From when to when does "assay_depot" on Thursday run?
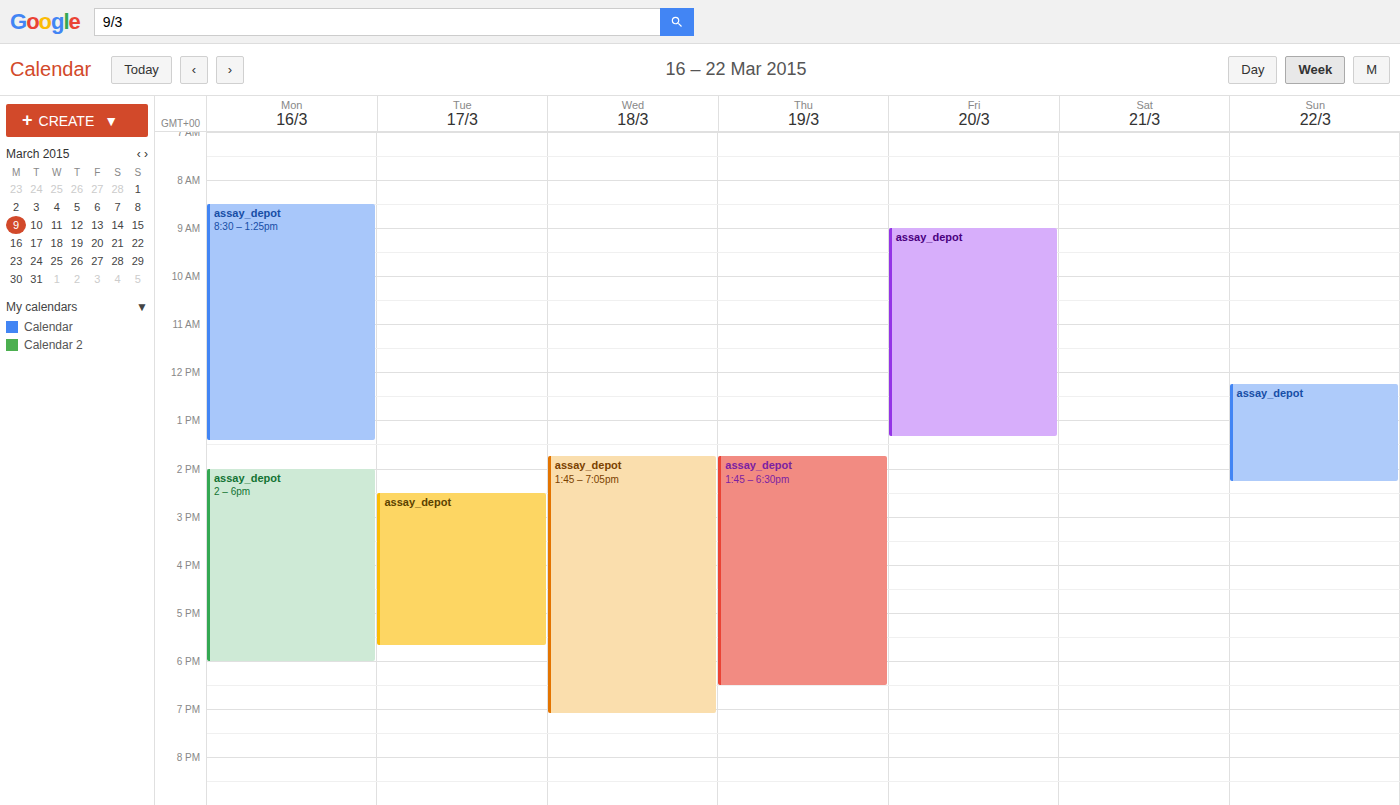
13:45 to 18:30